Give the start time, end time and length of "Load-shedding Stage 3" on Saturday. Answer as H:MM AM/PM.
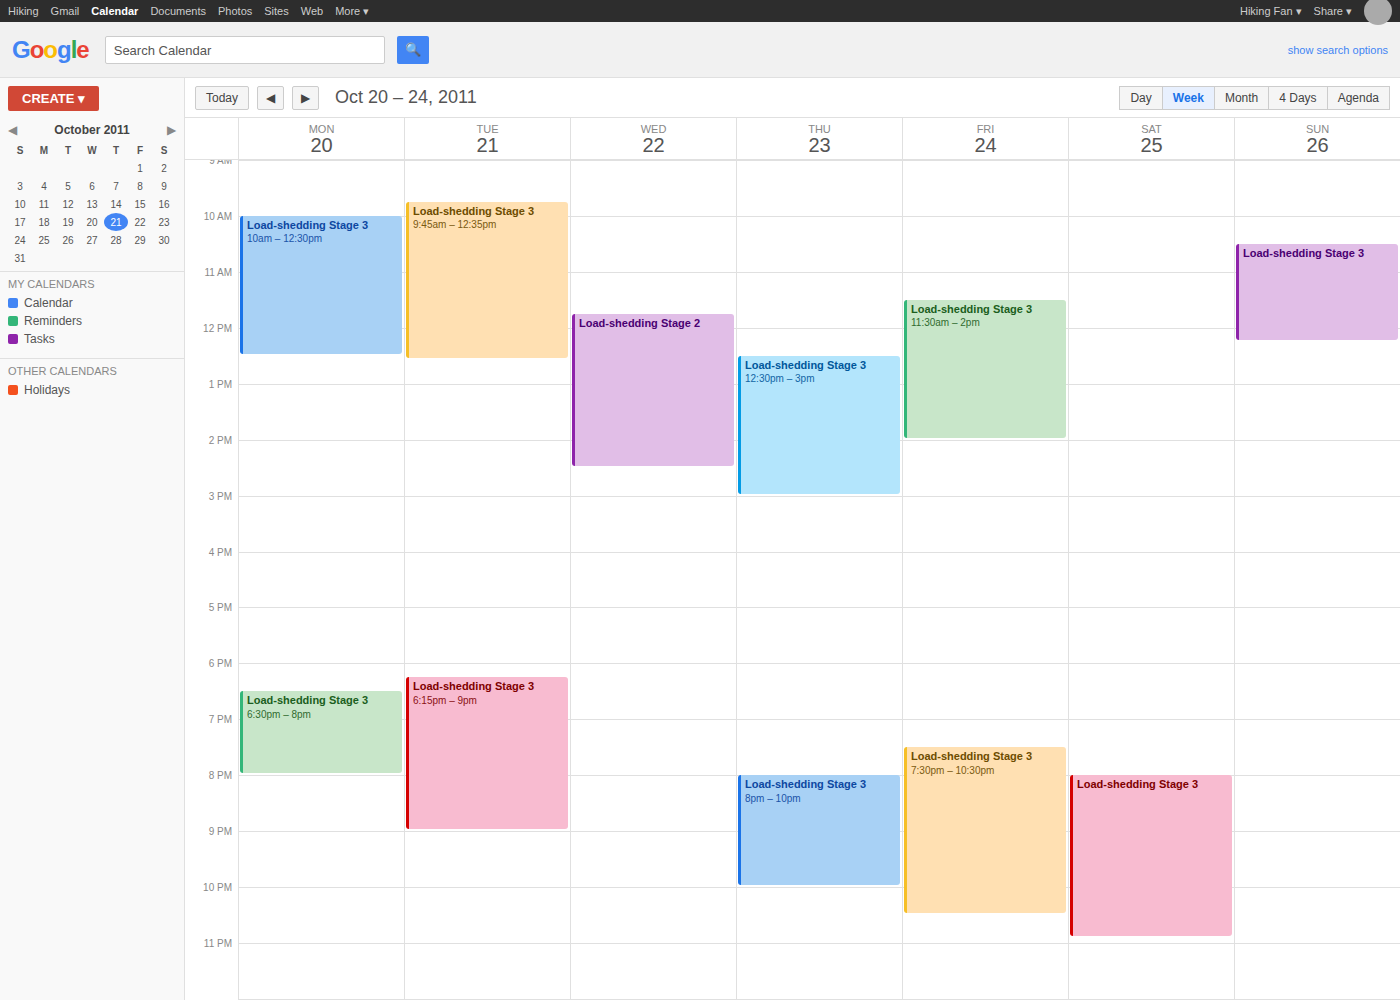
8:00 PM to 10:55 PM, 2 hours 55 minutes